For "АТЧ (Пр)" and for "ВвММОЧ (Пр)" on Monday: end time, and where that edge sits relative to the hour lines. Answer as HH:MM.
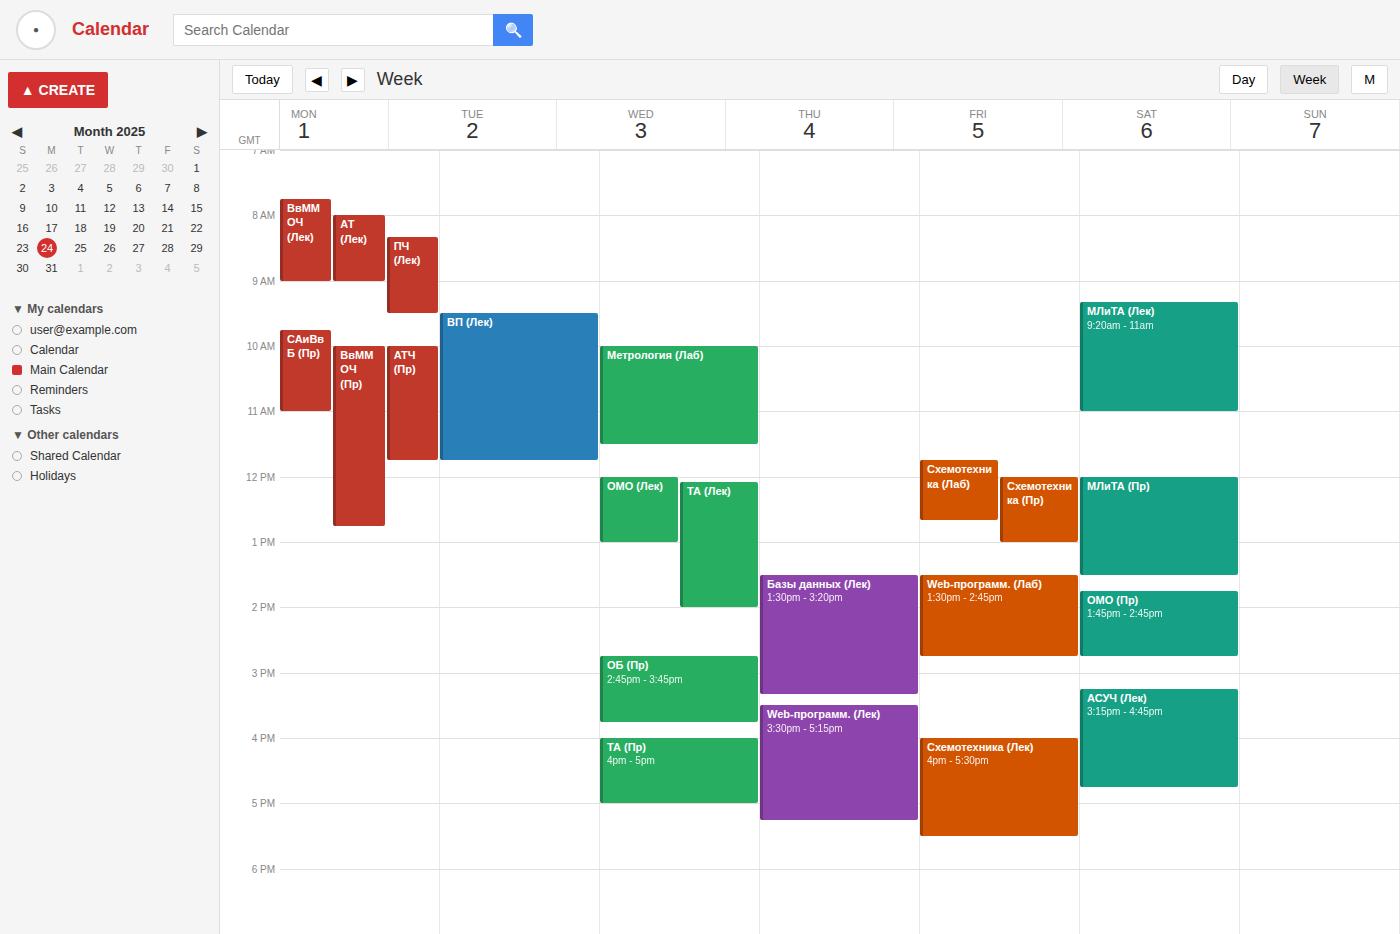
"АТЧ (Пр)": 11:45, neither: three quarters of the way from the 11:00 line to the 12:00 line. "ВвММОЧ (Пр)": 12:45, neither: three quarters of the way from the 12:00 line to the 13:00 line.